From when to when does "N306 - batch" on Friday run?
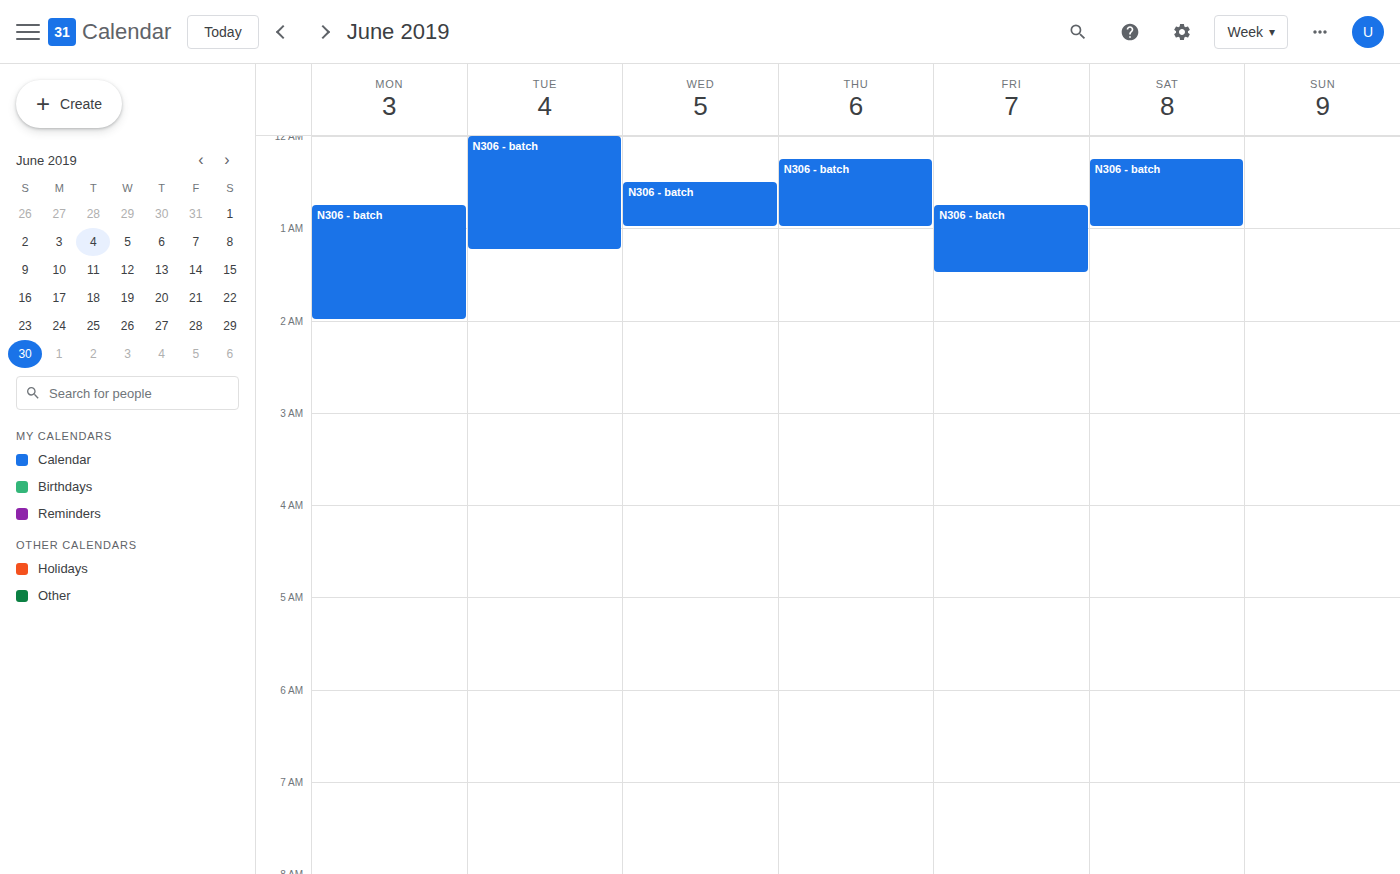
00:45 to 01:30